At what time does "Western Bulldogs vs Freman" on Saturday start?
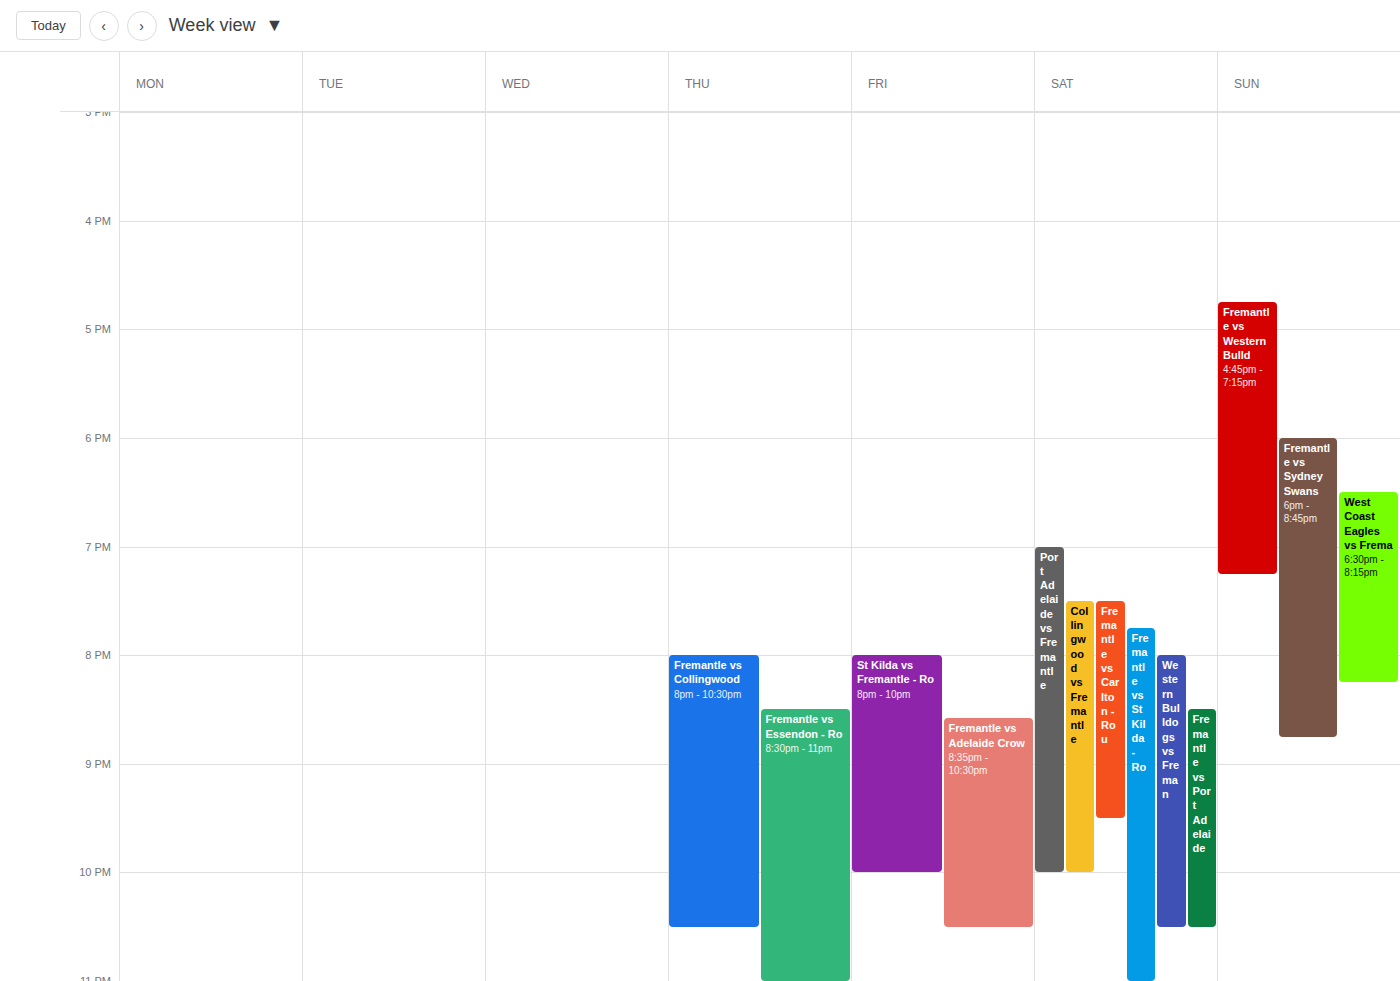
8:00 PM